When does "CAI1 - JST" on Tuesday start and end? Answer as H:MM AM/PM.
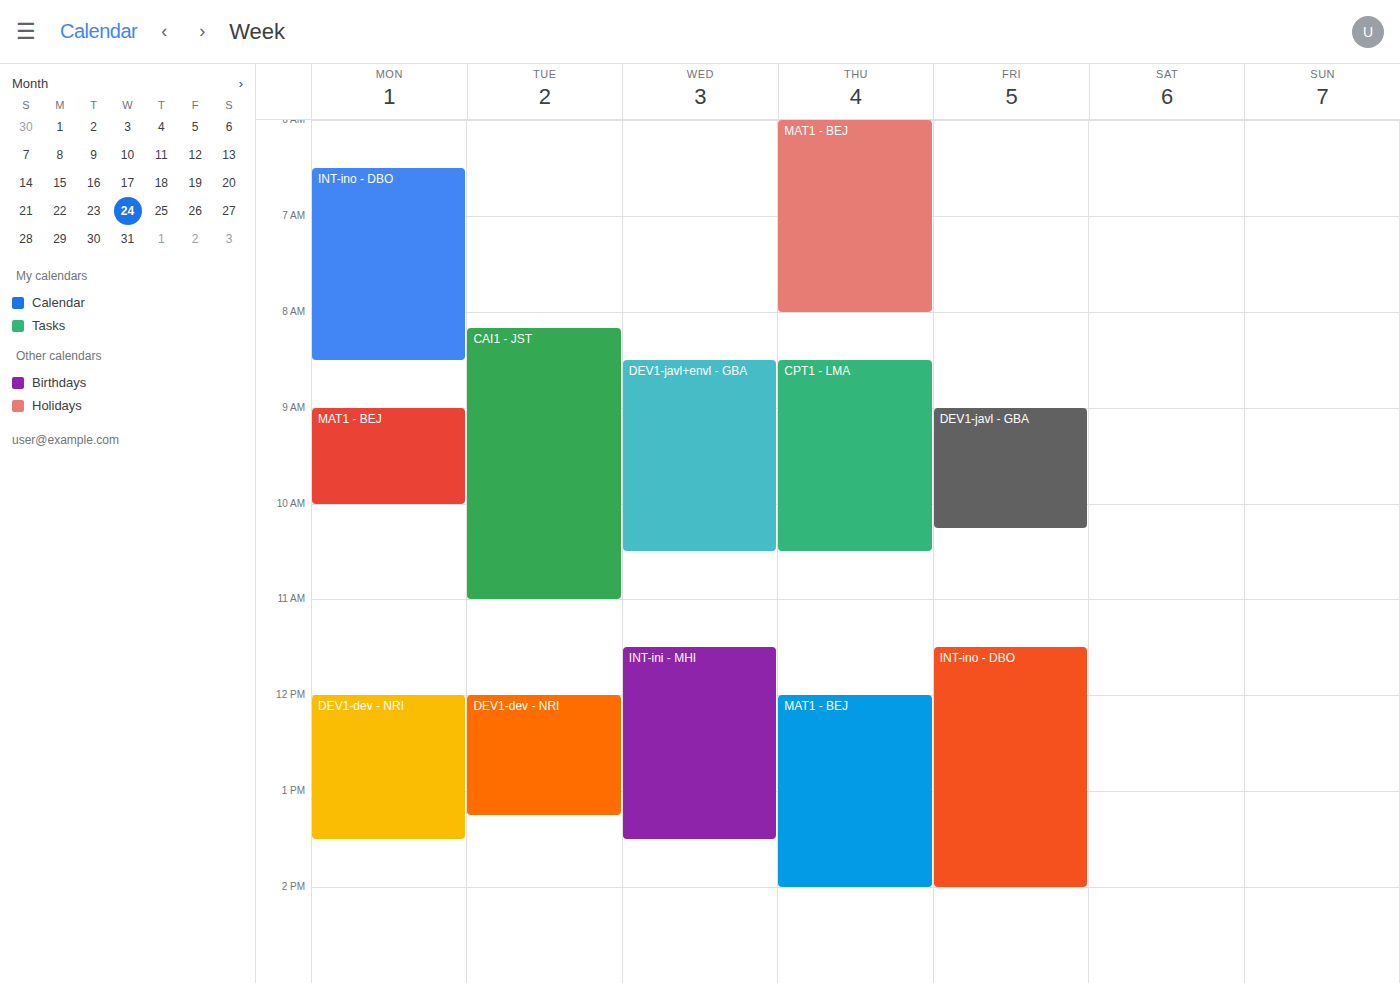
8:10 AM to 11:00 AM